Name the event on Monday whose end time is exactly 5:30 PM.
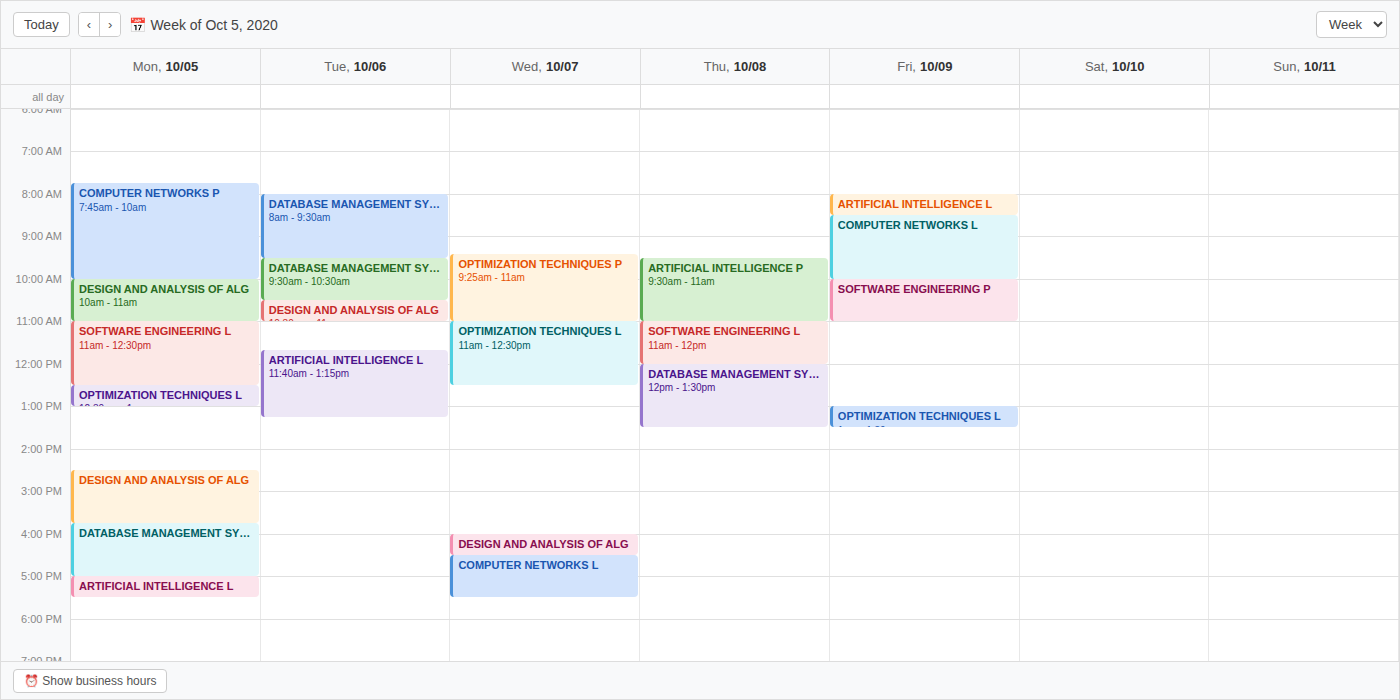
"ARTIFICIAL INTELLIGENCE L"